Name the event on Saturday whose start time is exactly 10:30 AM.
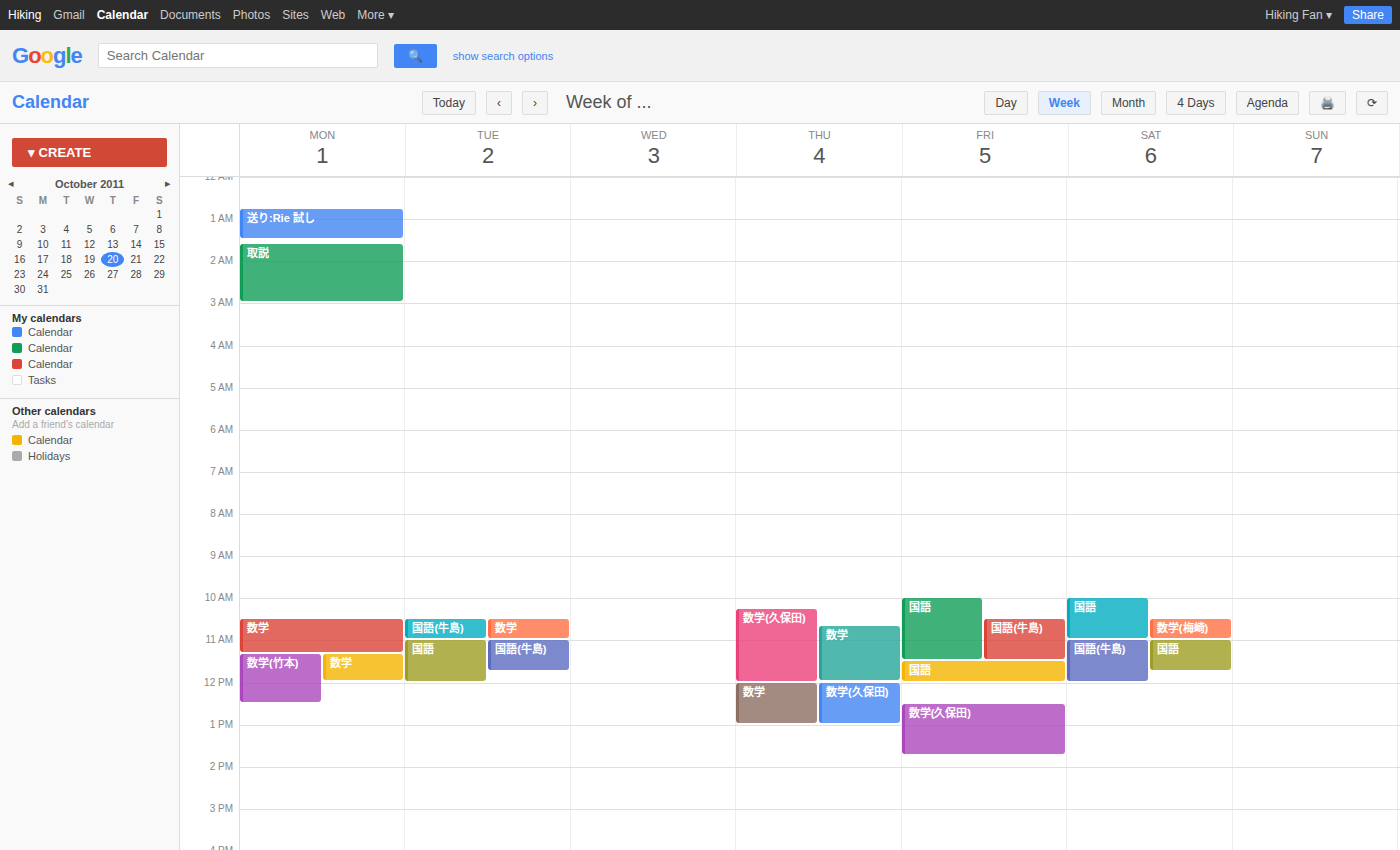
"数学(梅崎)"